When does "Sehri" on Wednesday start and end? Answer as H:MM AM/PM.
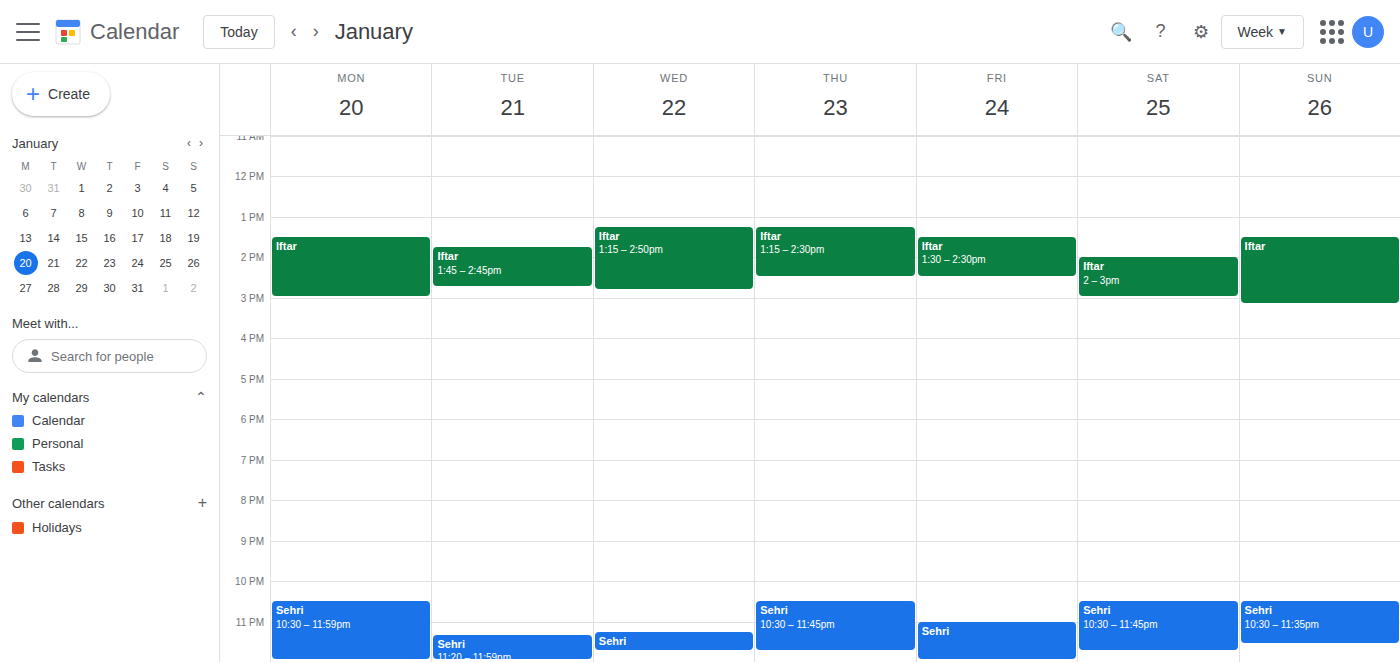
11:15 PM to 11:45 PM